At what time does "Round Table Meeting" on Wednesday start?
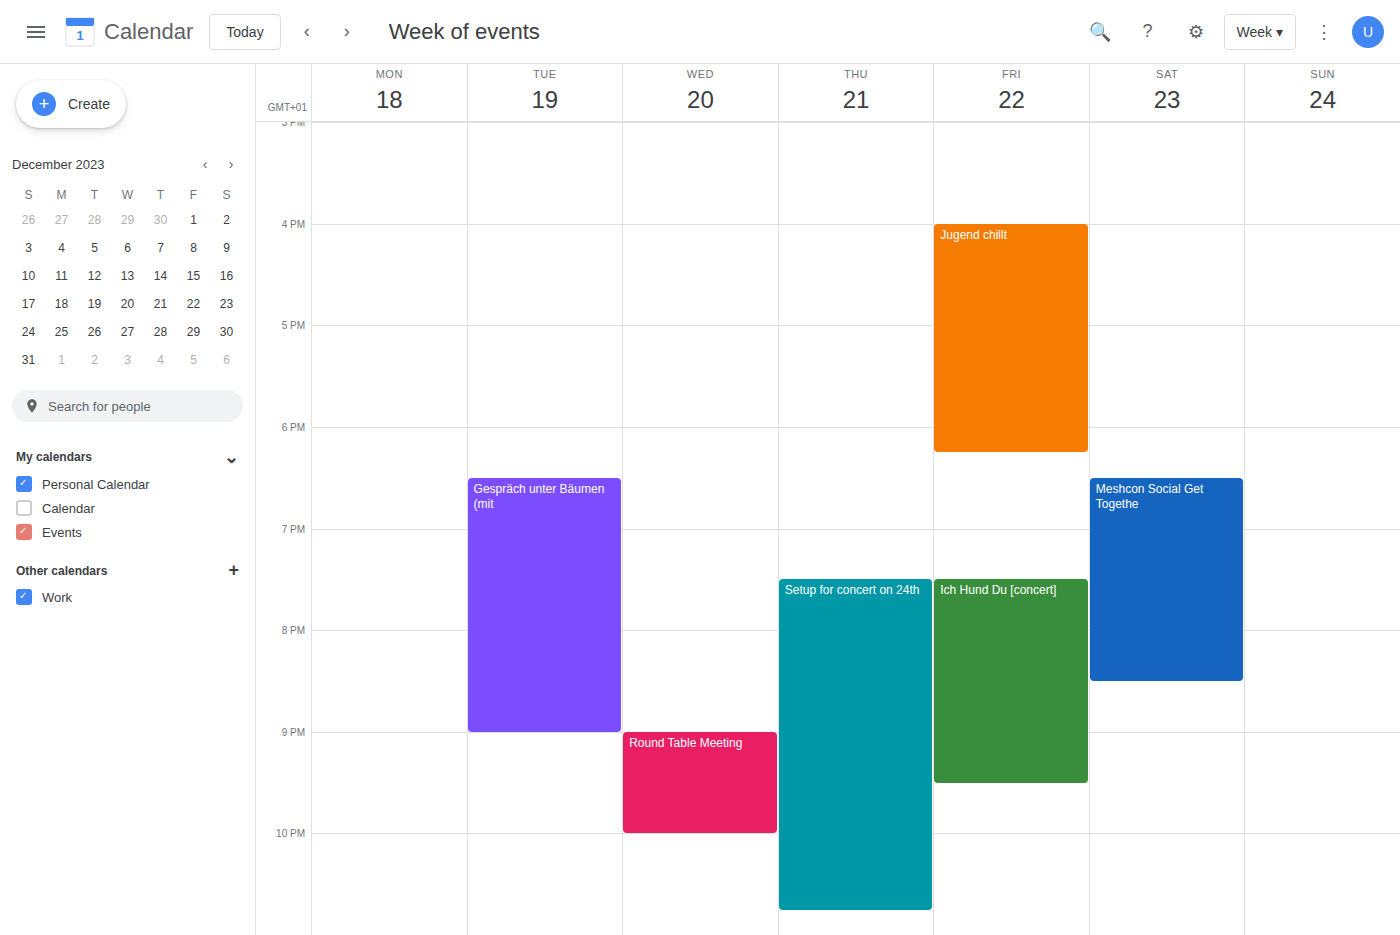
9:00 PM